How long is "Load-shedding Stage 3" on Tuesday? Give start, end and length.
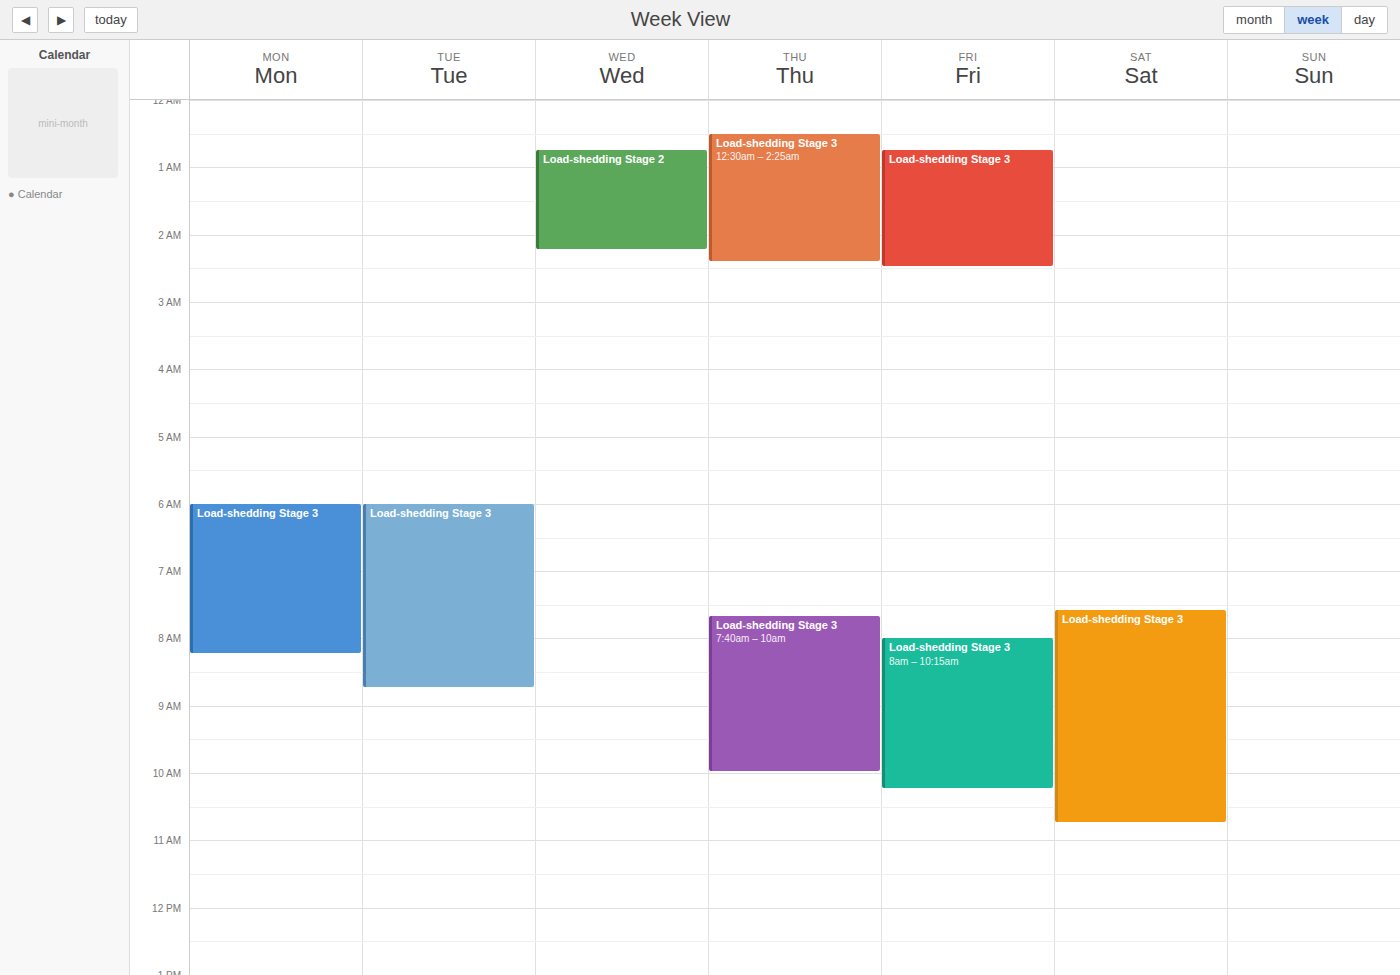
6:00 AM to 8:45 AM, 2 hours 45 minutes